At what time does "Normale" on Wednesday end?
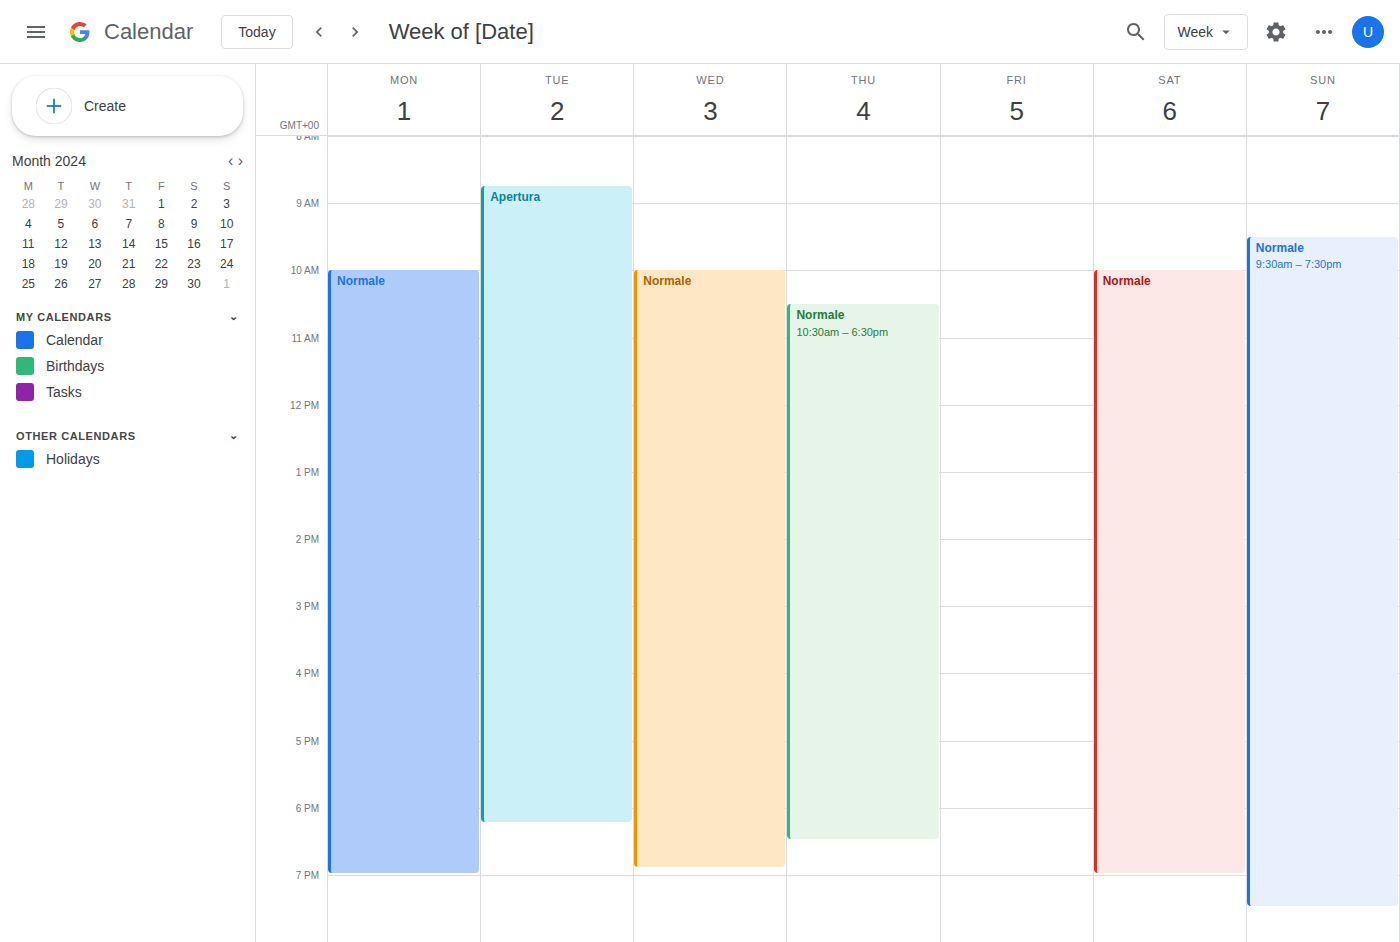
6:55 PM